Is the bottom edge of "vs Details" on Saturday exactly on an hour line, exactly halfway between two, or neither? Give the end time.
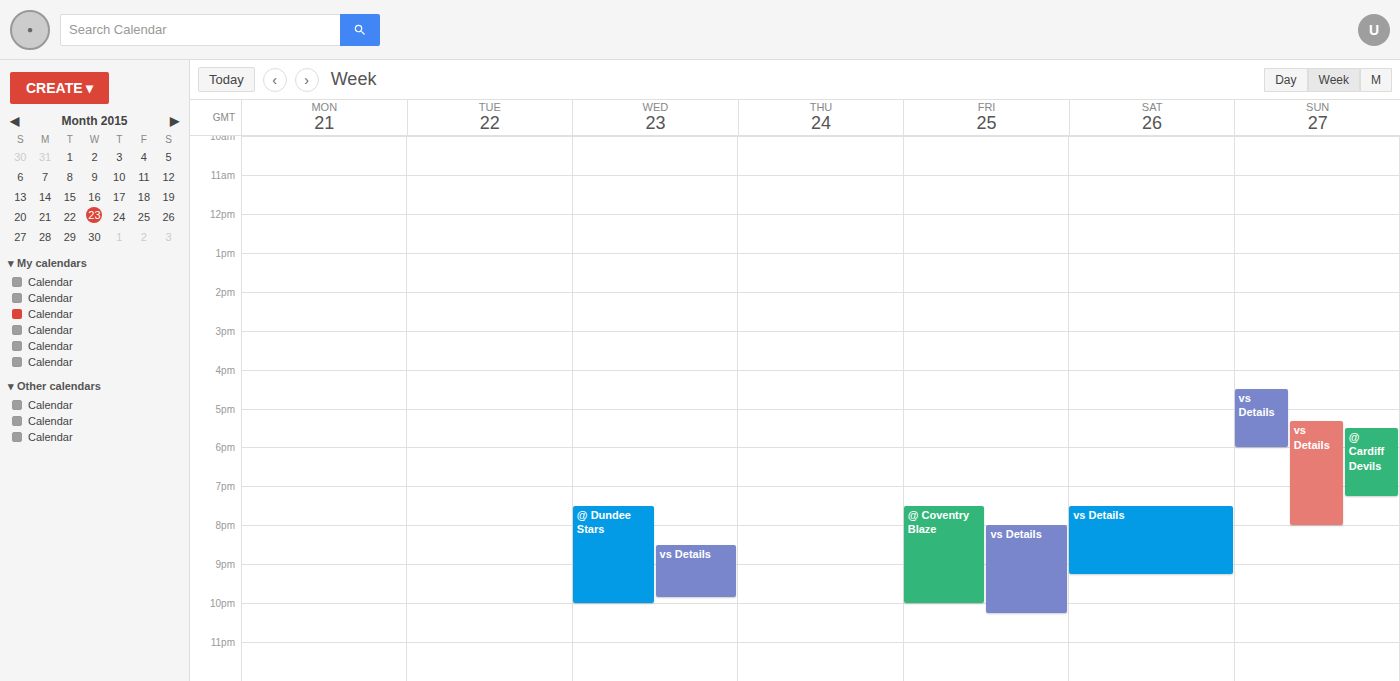
9:15 PM -- neither: a quarter of the way from the 9 PM line to the 10 PM line.